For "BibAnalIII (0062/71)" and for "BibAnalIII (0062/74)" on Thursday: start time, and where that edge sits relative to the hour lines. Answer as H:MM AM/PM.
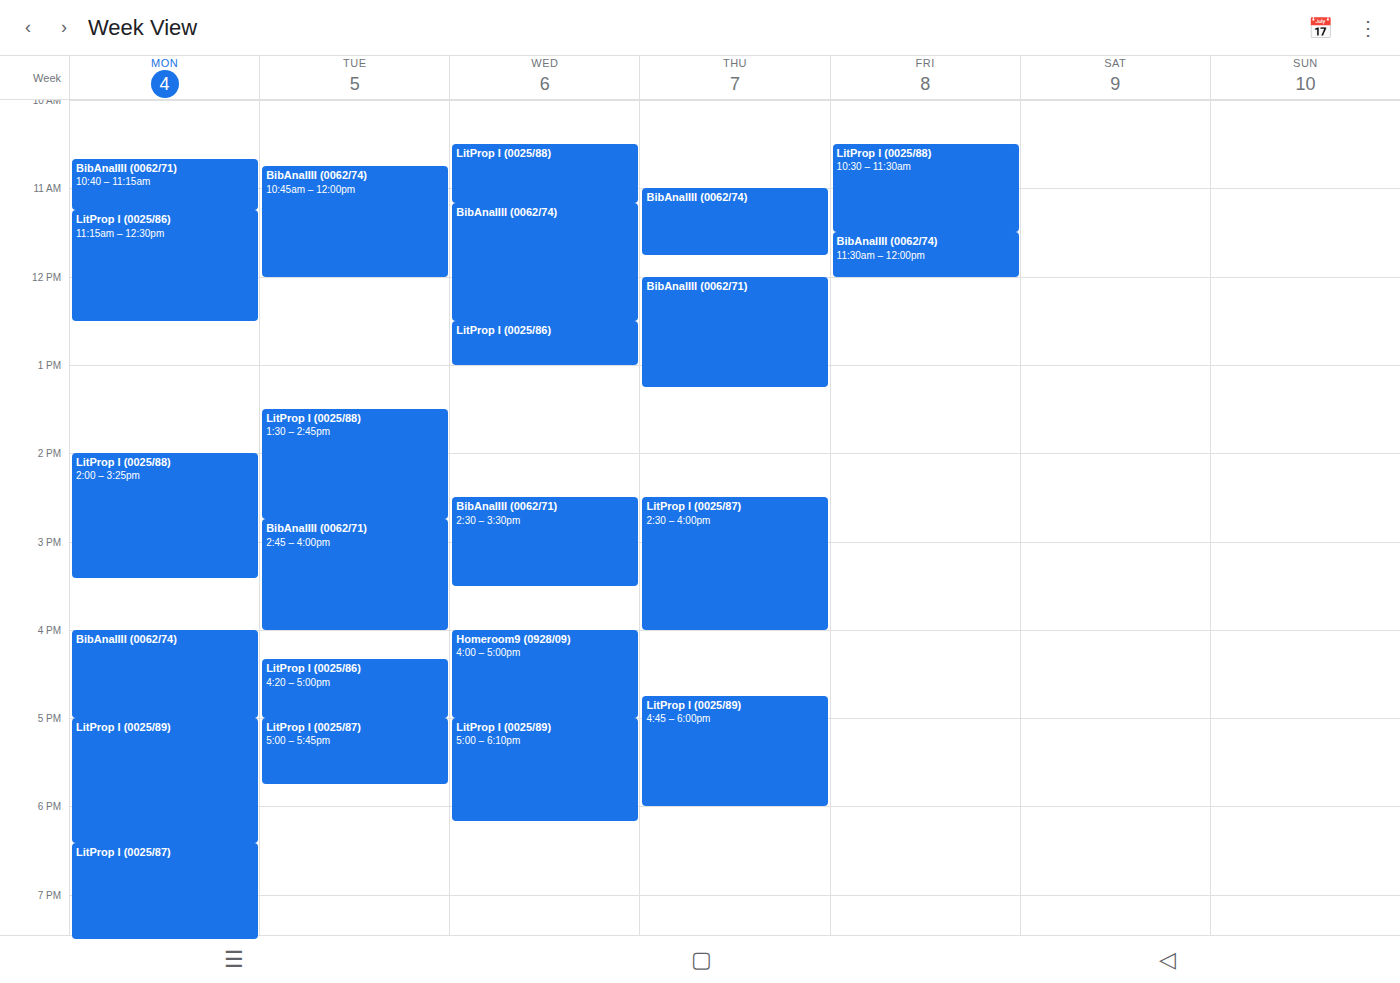
"BibAnalIII (0062/71)": 12:00 PM, exactly on the 12 PM line. "BibAnalIII (0062/74)": 11:00 AM, exactly on the 11 AM line.